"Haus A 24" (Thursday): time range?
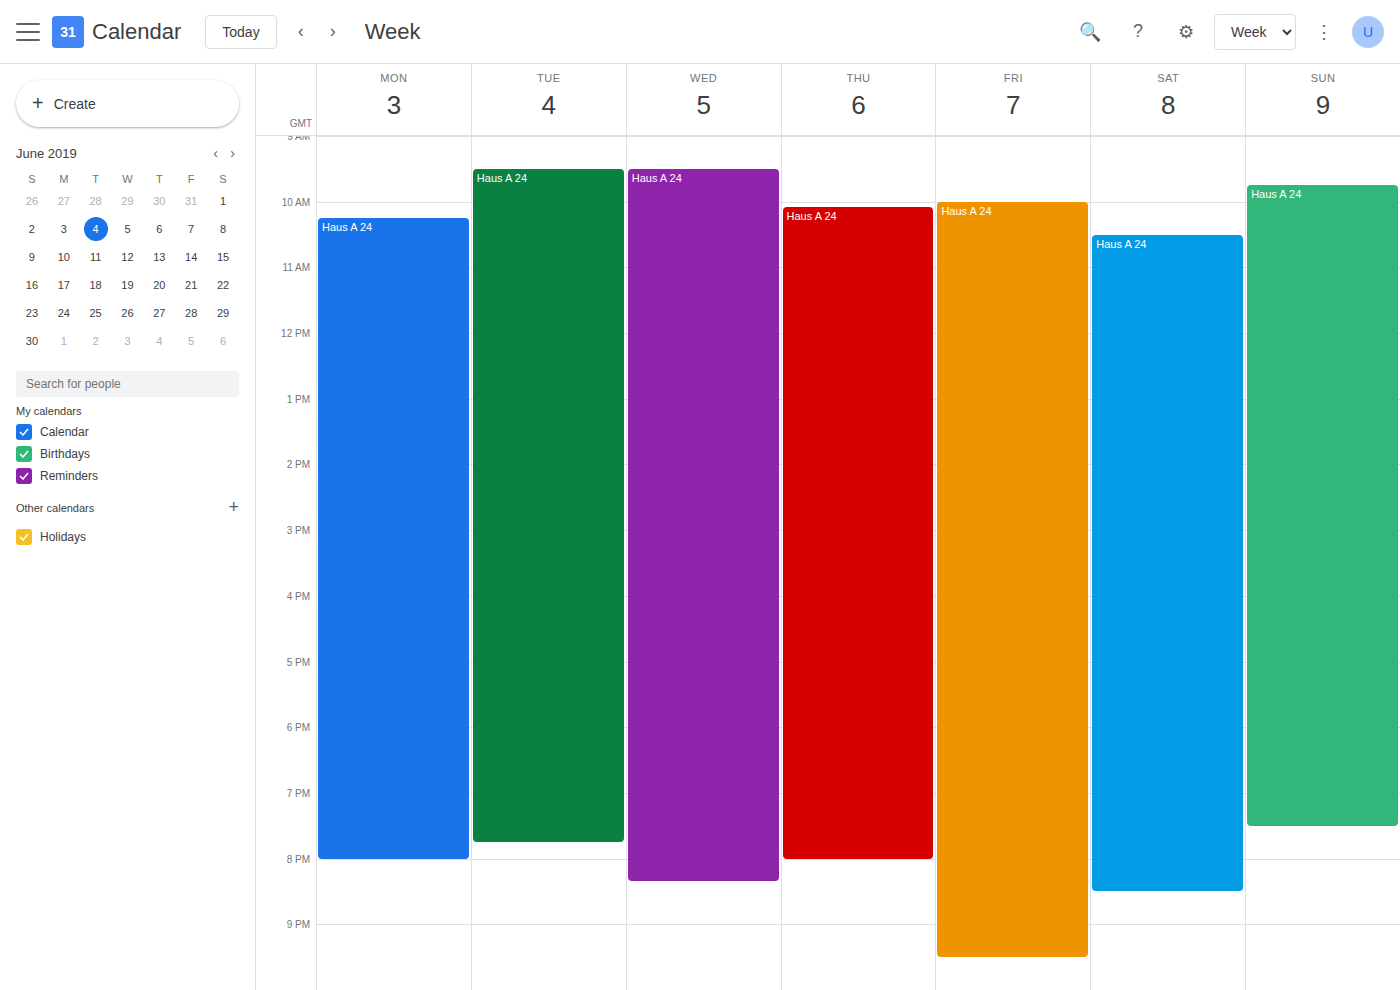
10:05 AM to 8:00 PM